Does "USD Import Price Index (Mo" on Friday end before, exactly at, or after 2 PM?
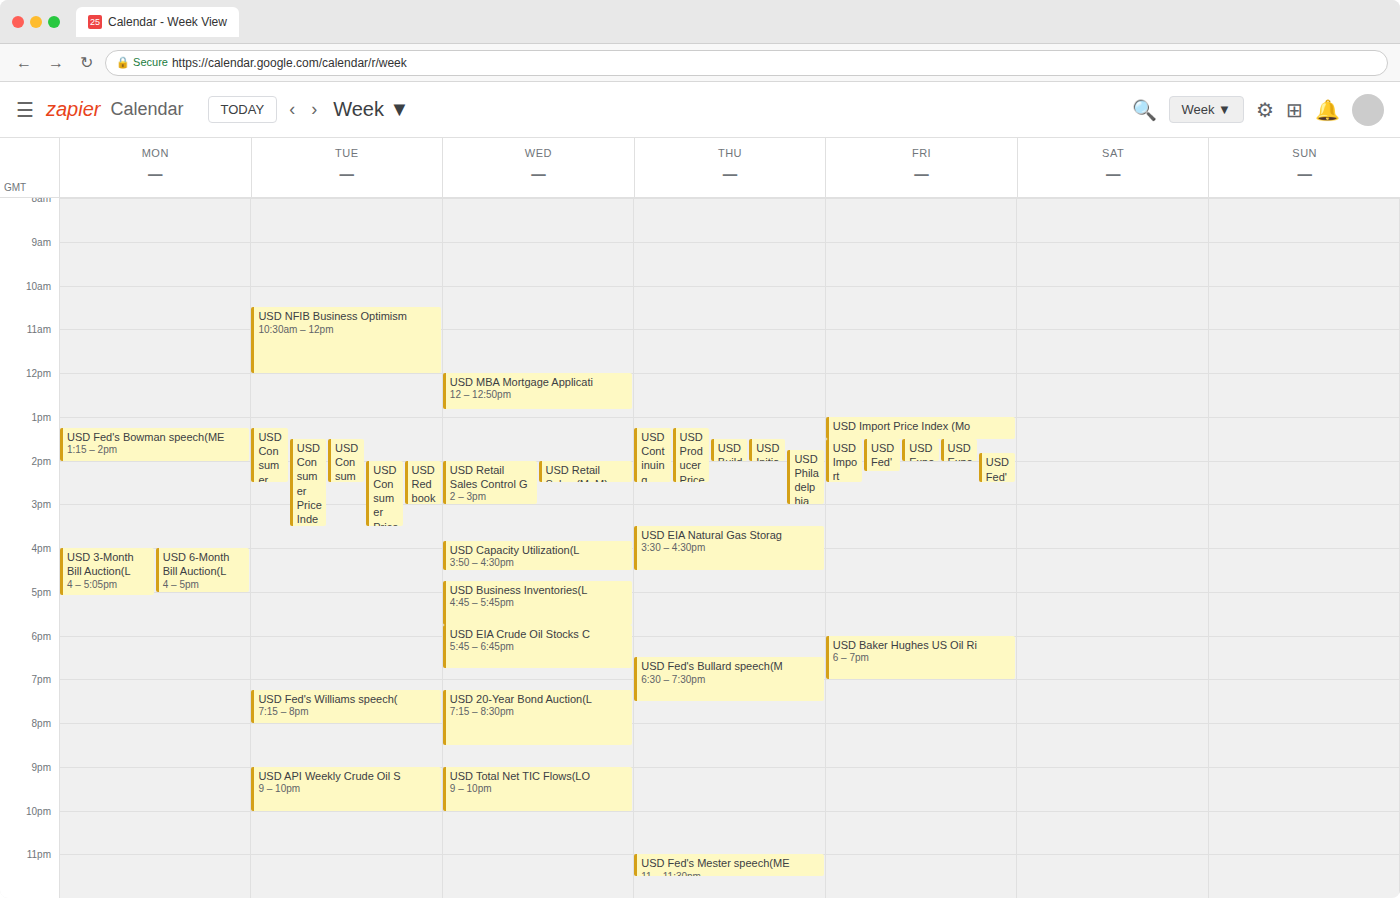
1:30 PM -- before 2 PM, 30 minutes above the 2 PM line.